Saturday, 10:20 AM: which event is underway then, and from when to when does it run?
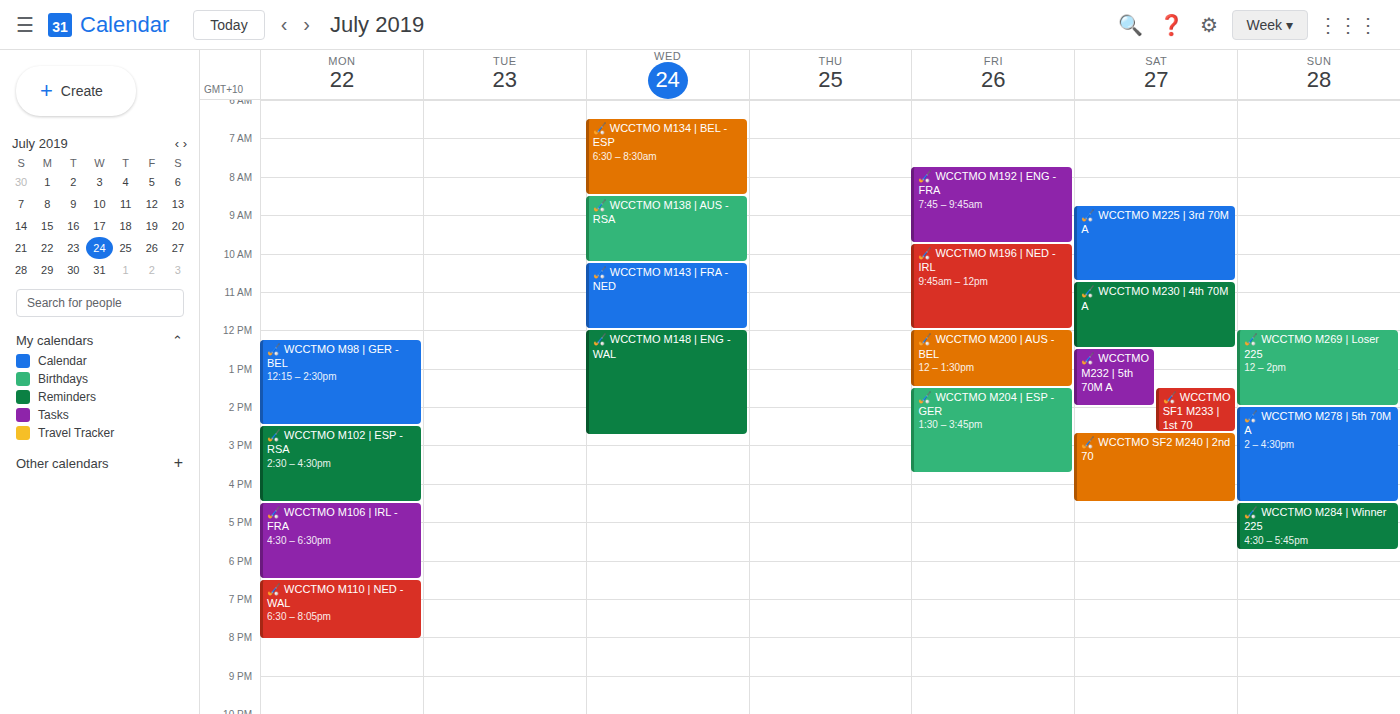
"🏑 WCCTMO M225 | 3rd 70M A", 8:45 AM to 10:45 AM